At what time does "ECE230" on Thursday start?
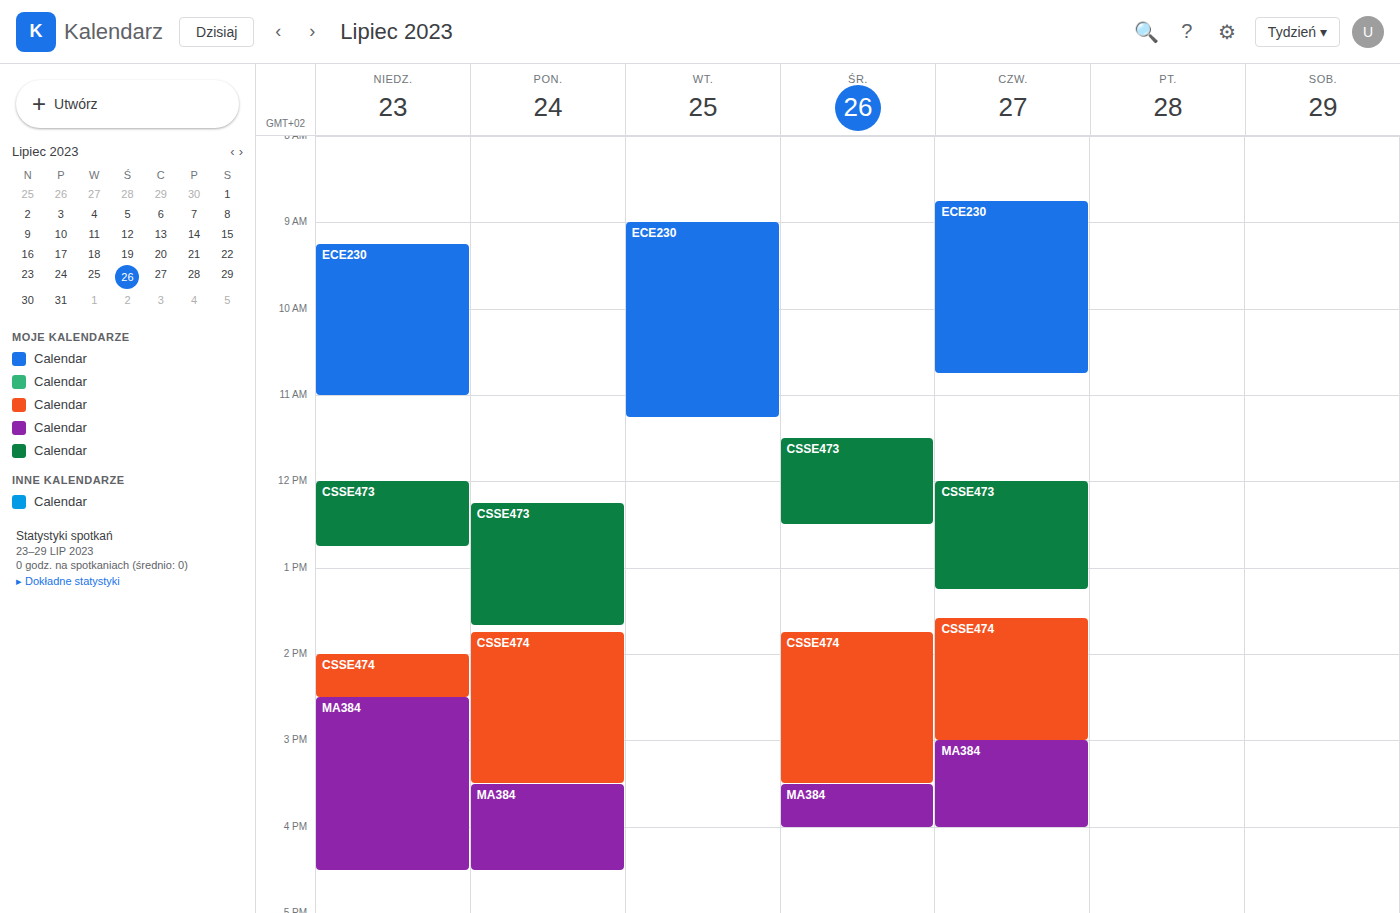
08:45